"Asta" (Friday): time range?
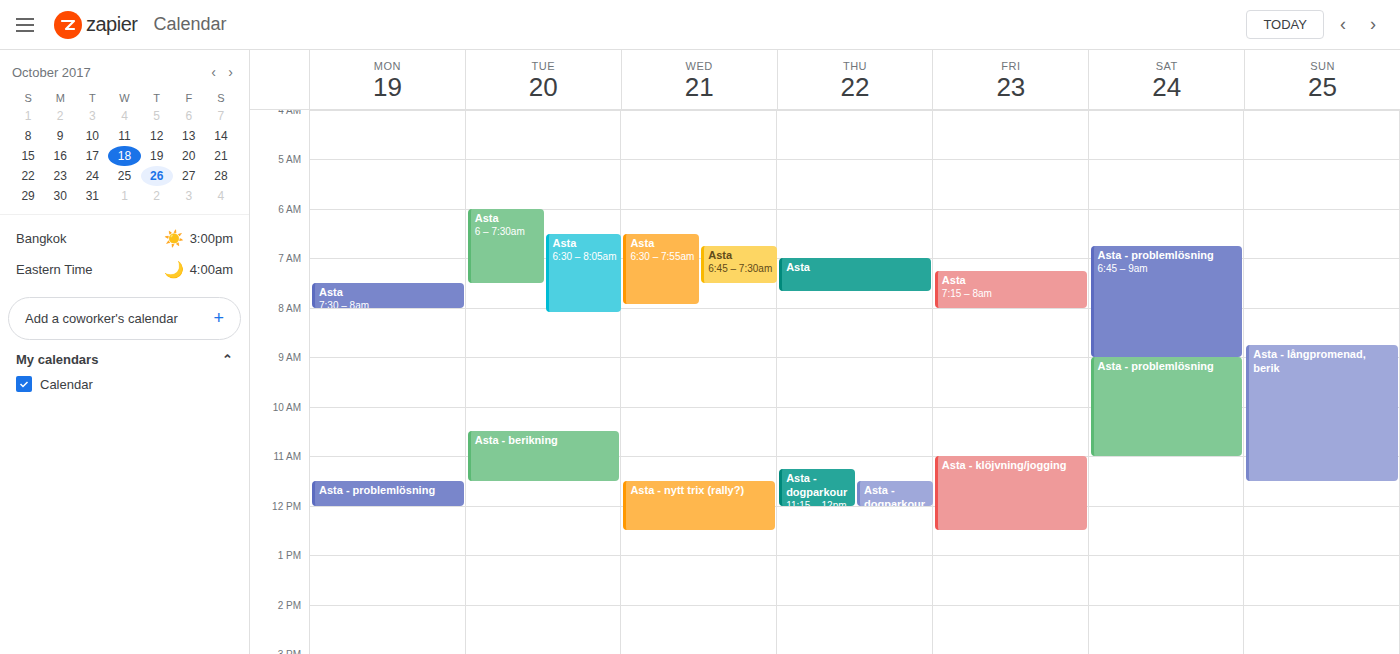
7:15 AM to 8:00 AM